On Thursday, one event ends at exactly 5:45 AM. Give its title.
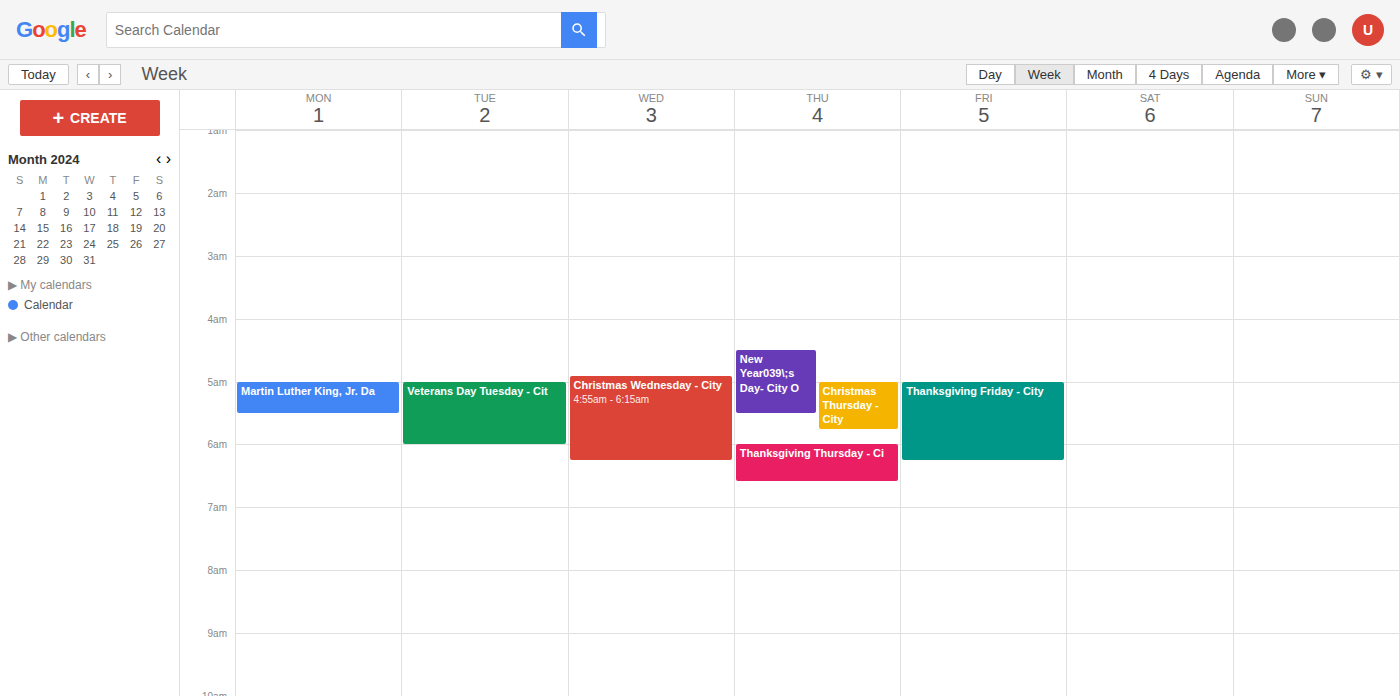
"Christmas Thursday - City"